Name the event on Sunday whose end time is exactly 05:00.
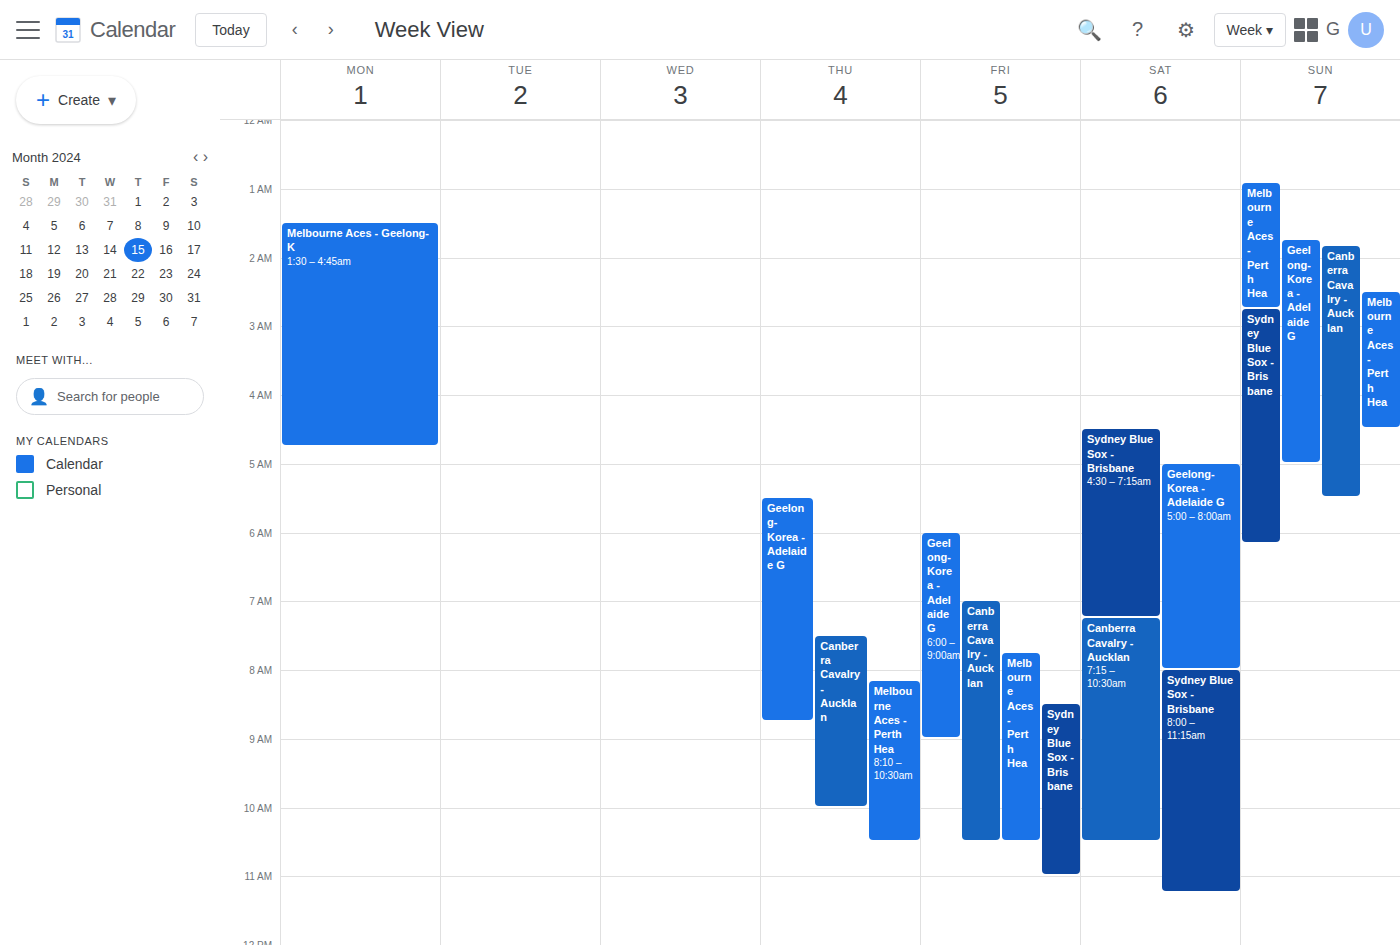
"Geelong-Korea - Adelaide G"